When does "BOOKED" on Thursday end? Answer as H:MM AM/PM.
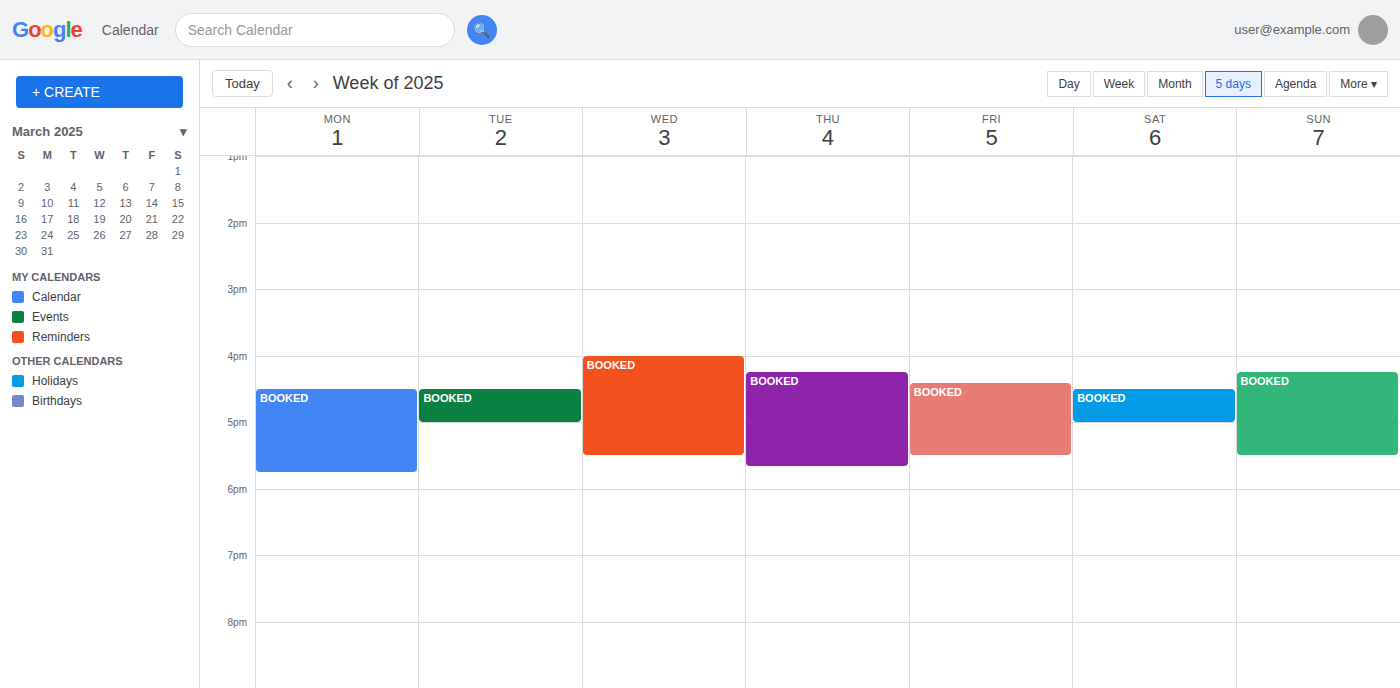
5:40 PM